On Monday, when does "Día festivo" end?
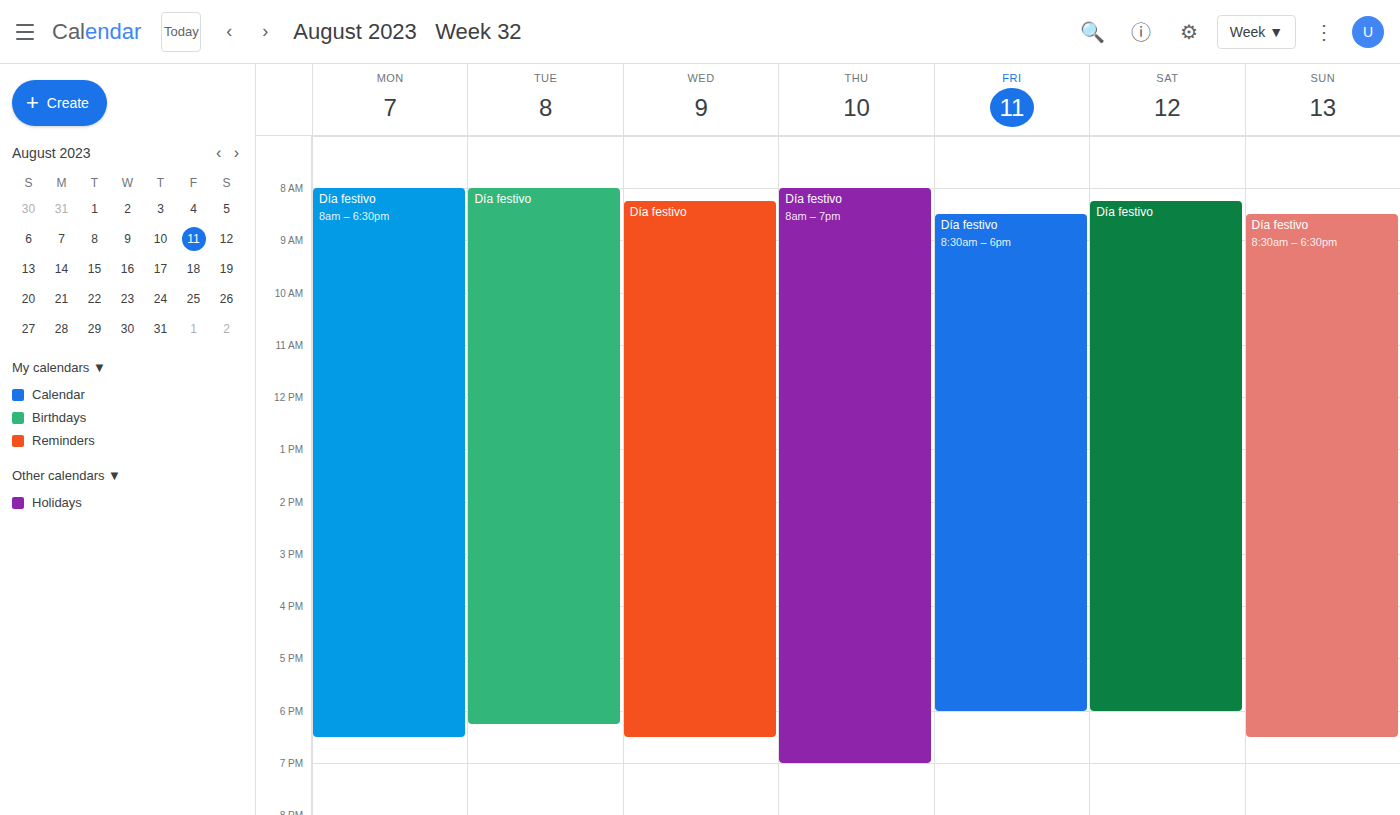
6:30 PM